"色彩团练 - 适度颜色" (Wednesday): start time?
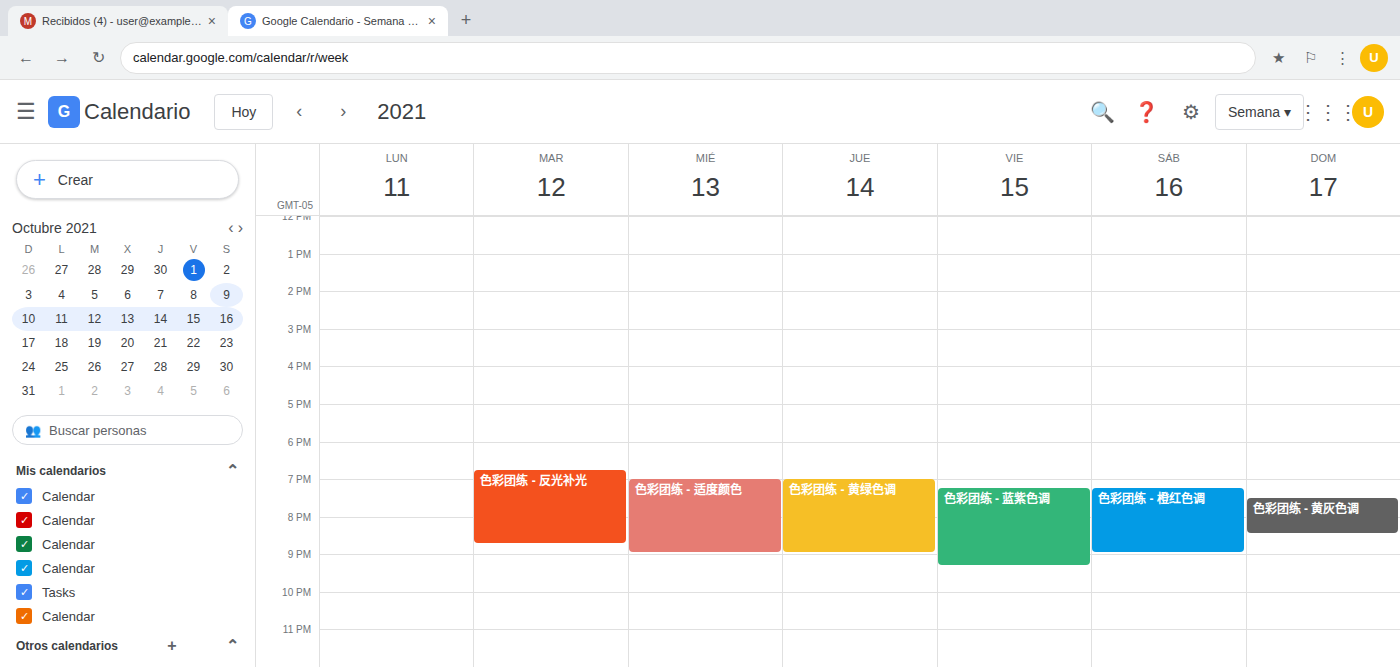
7:00 PM